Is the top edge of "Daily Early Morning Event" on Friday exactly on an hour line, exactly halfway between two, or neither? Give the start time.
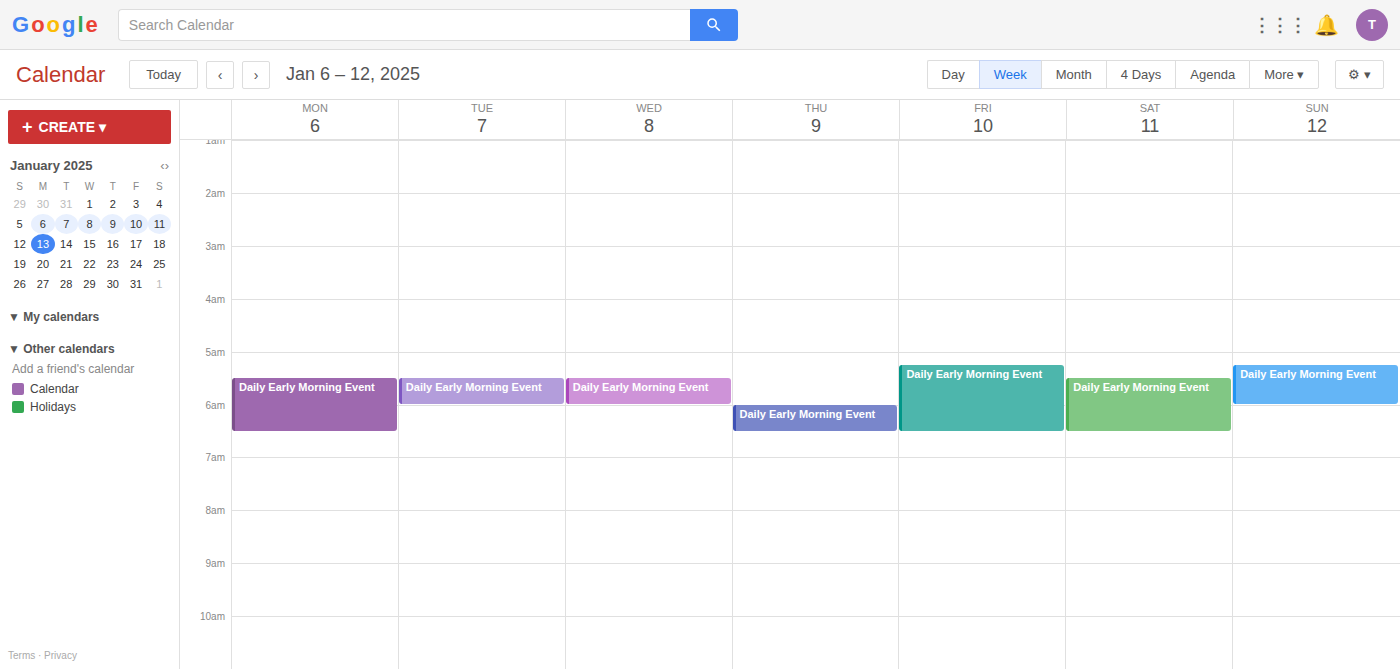
5:15 AM -- neither: a quarter of the way from the 5 AM line to the 6 AM line.